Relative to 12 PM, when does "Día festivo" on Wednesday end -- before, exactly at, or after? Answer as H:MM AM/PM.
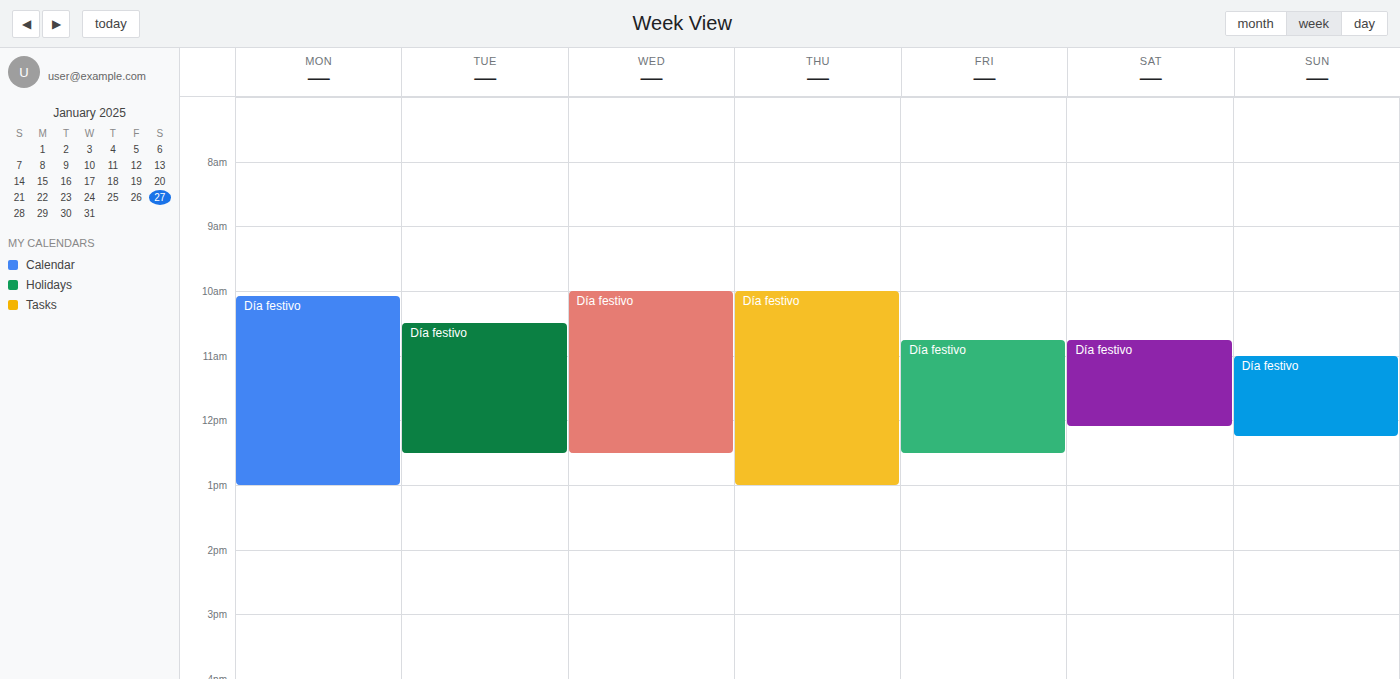
12:30 PM -- after 12 PM, 30 minutes below the 12 PM line.